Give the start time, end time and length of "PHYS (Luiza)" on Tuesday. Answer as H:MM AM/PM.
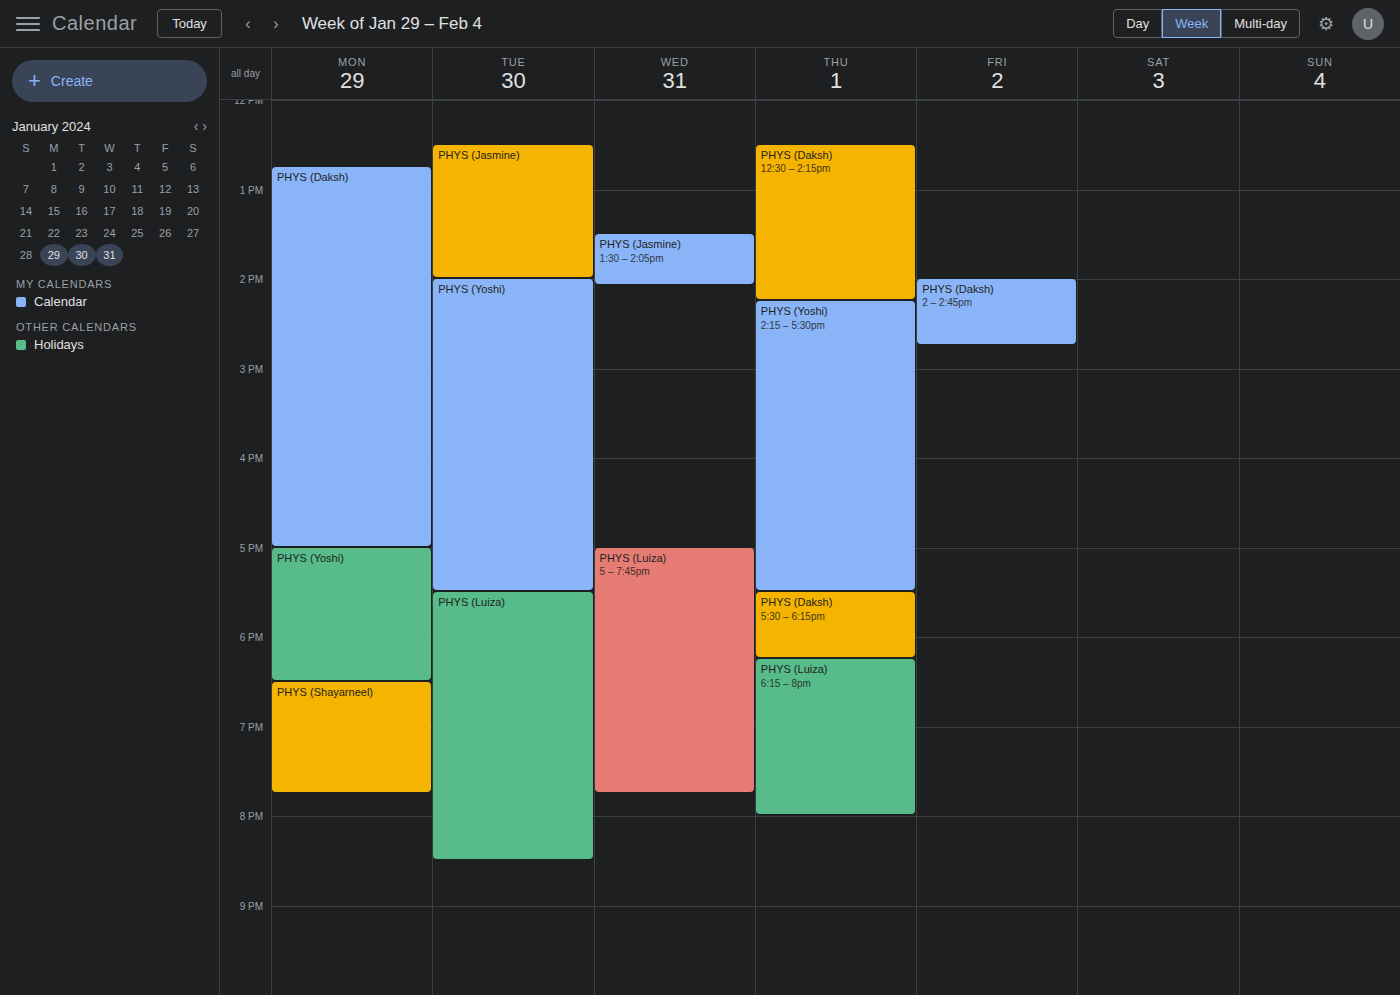
5:30 PM to 8:30 PM, 3 hours